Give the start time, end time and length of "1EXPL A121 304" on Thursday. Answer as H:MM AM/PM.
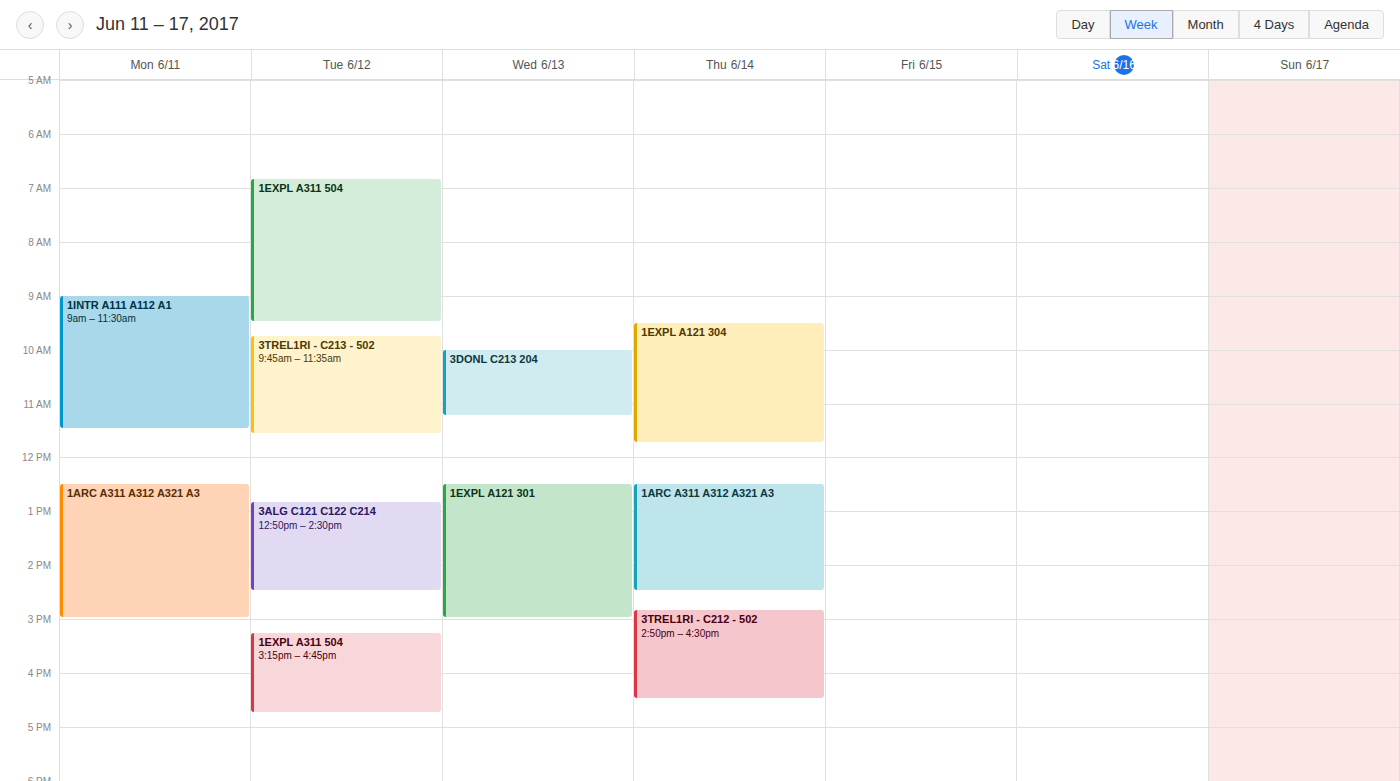
9:30 AM to 11:45 AM, 2 hours 15 minutes